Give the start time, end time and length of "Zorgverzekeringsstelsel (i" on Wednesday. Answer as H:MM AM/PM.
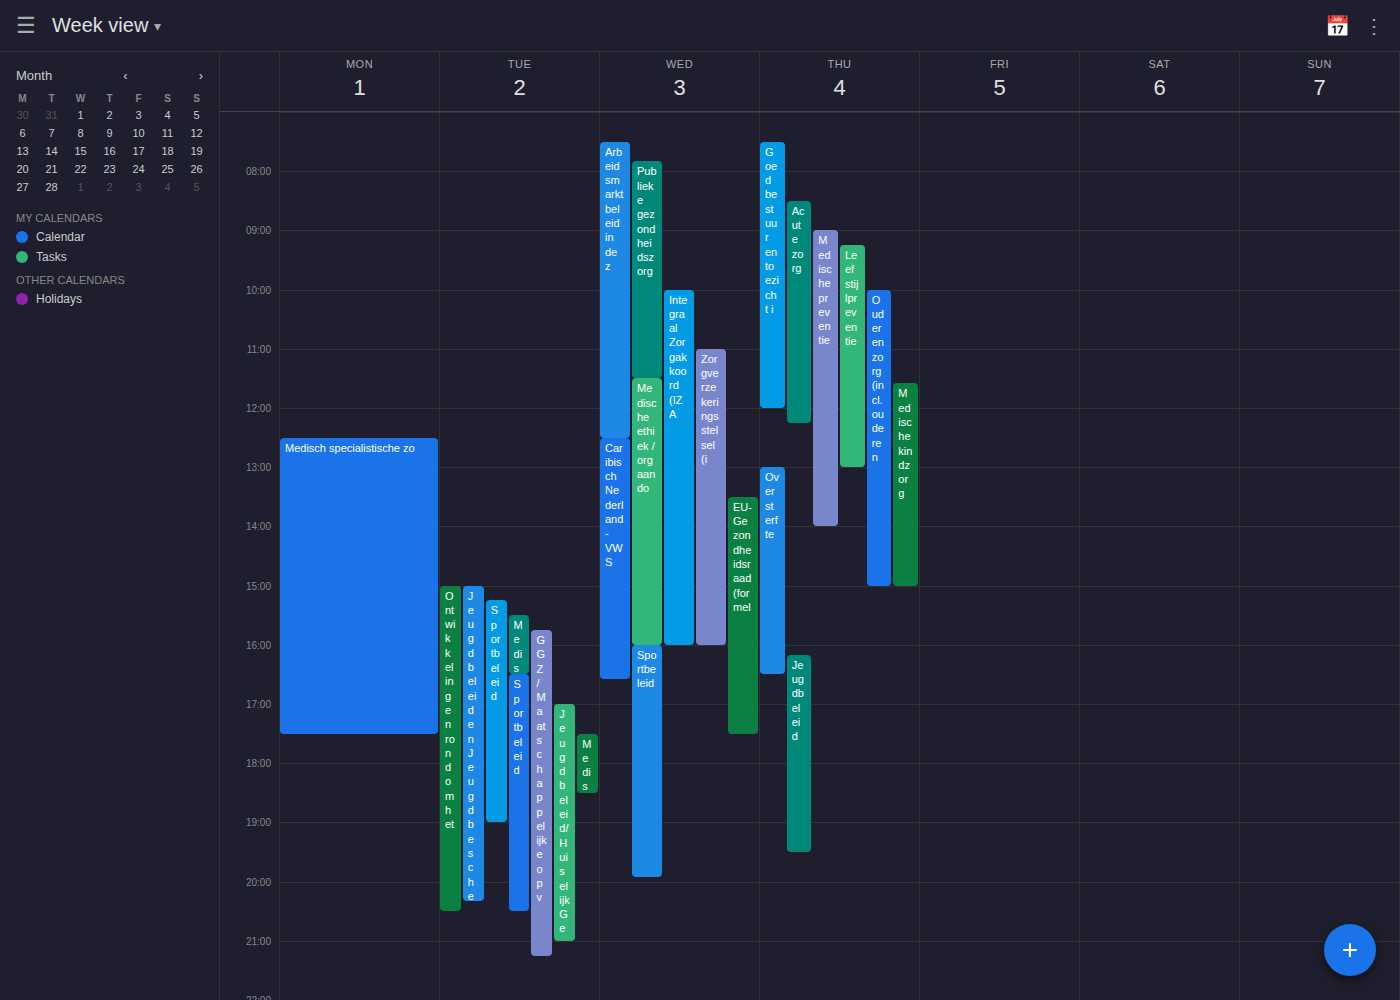
11:00 AM to 4:00 PM, 5 hours